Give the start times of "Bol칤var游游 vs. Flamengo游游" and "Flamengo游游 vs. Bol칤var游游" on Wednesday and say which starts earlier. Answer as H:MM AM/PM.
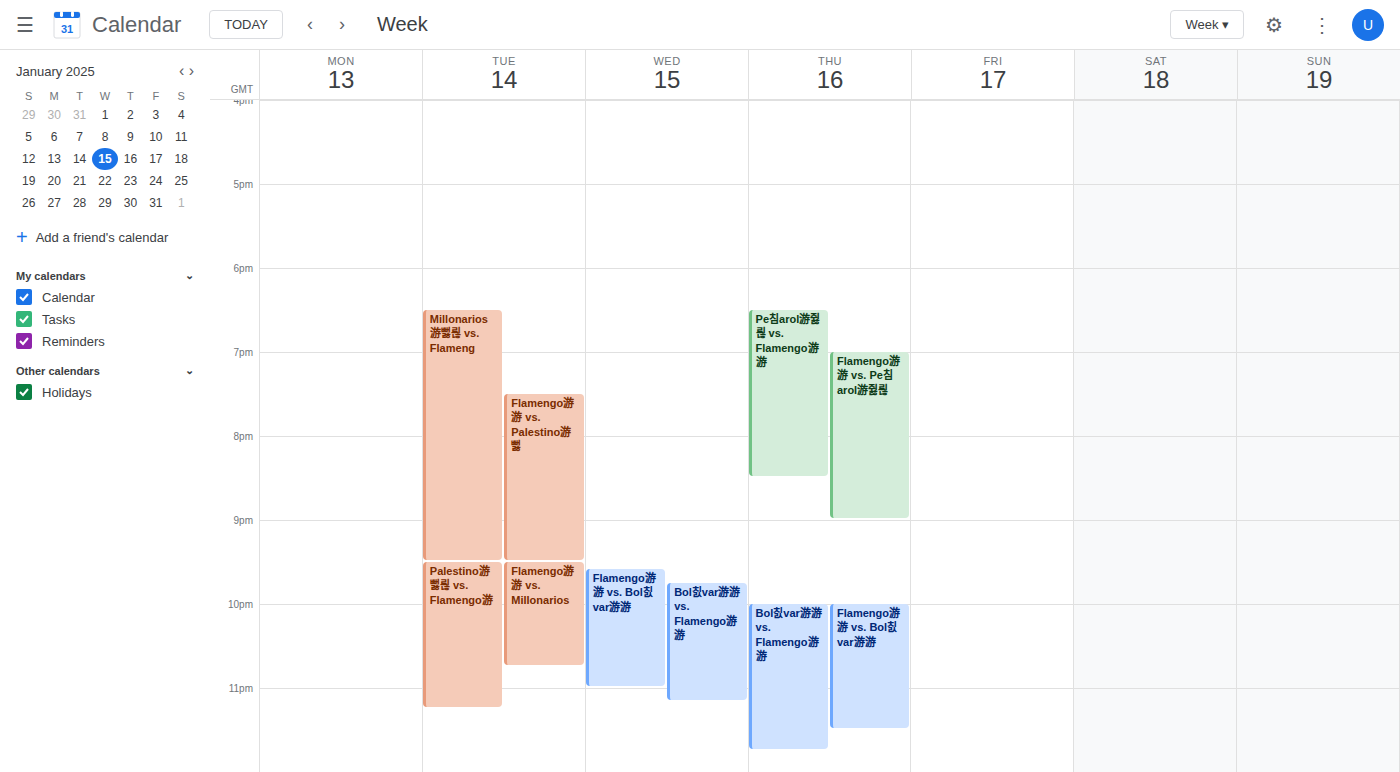
"Flamengo游游 vs. Bol칤var游游" 9:35 PM; "Bol칤var游游 vs. Flamengo游游" 9:45 PM.